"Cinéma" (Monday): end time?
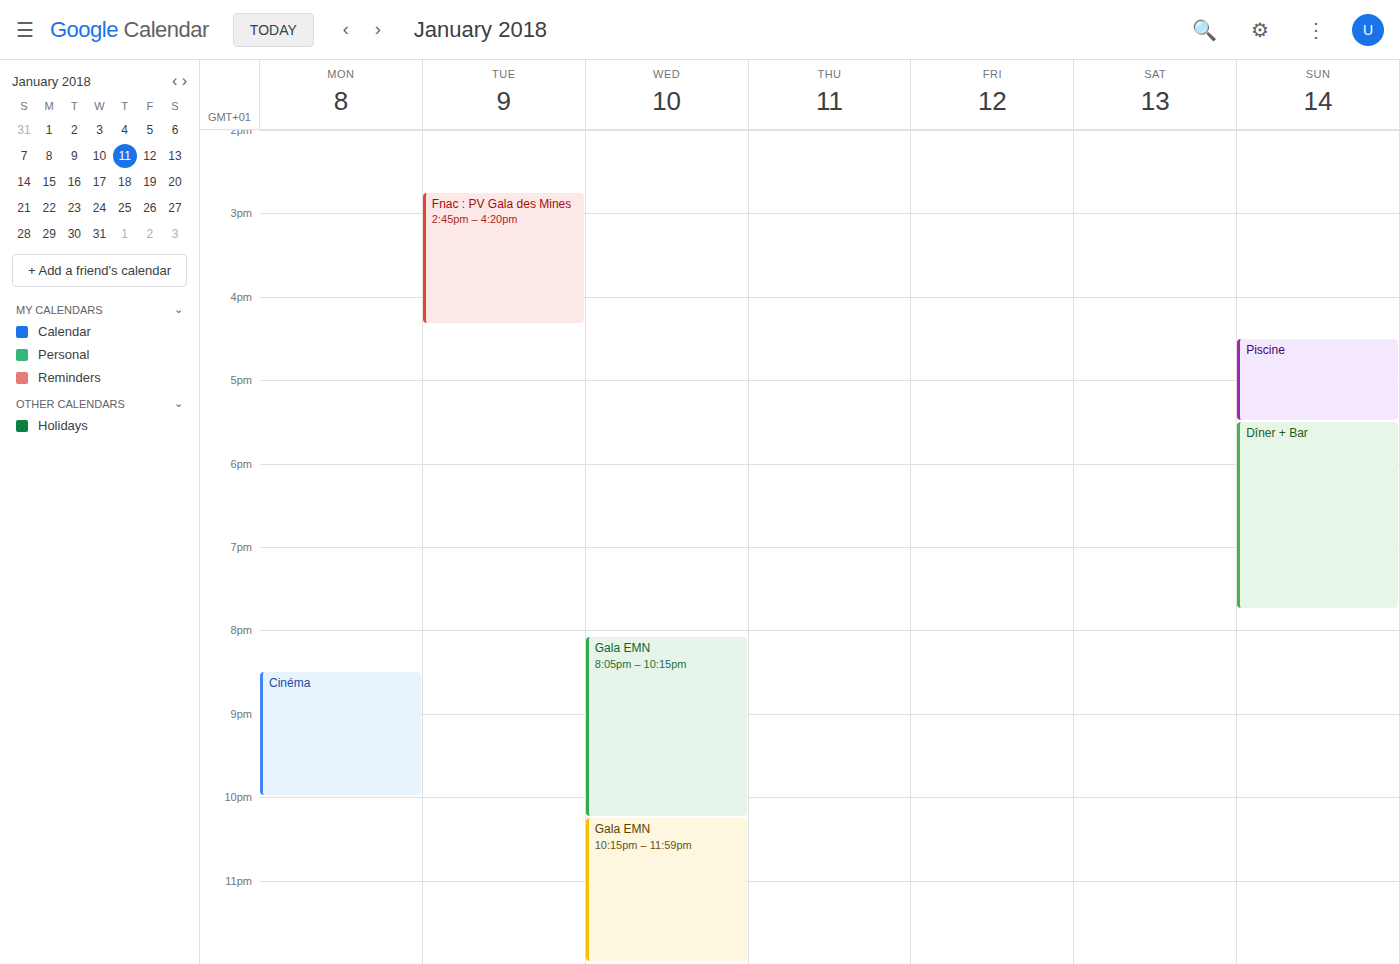
10:00 PM